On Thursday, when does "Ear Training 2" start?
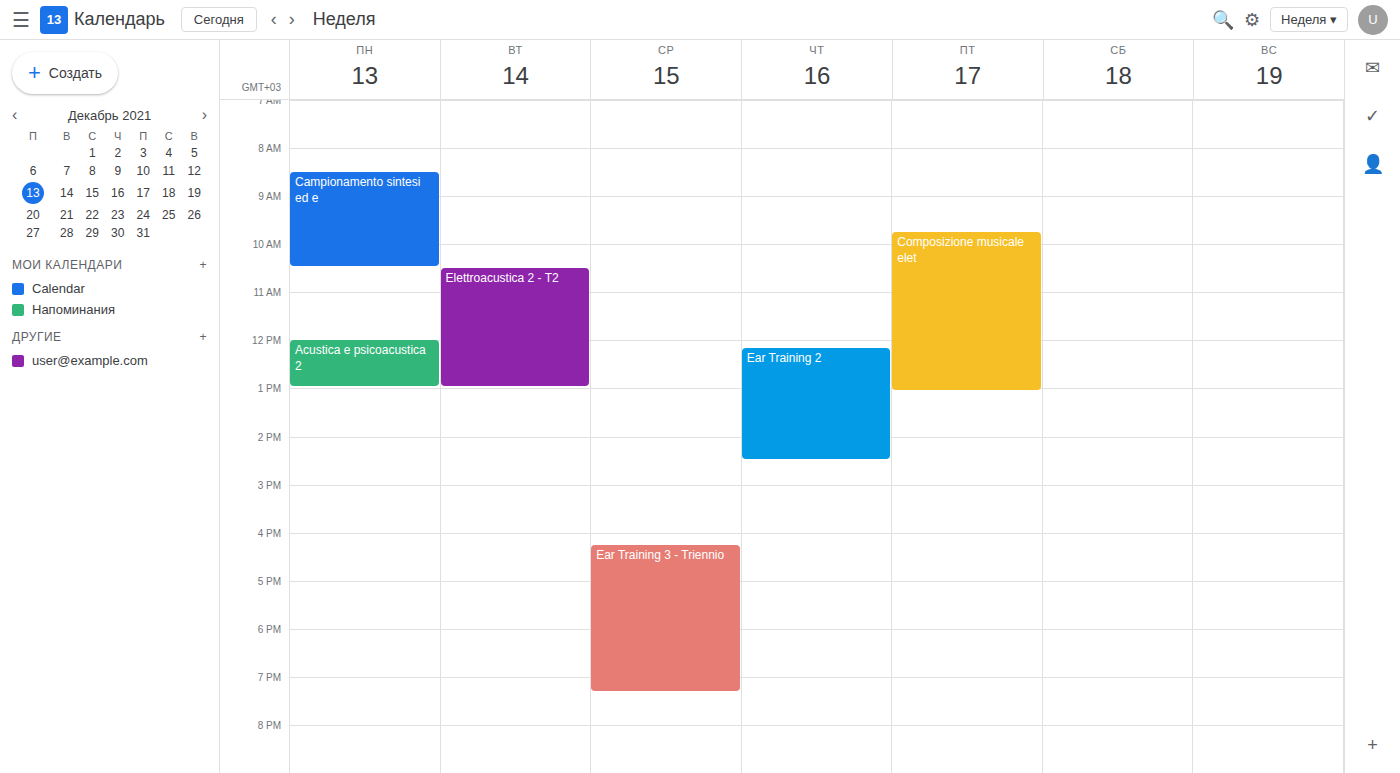
12:10